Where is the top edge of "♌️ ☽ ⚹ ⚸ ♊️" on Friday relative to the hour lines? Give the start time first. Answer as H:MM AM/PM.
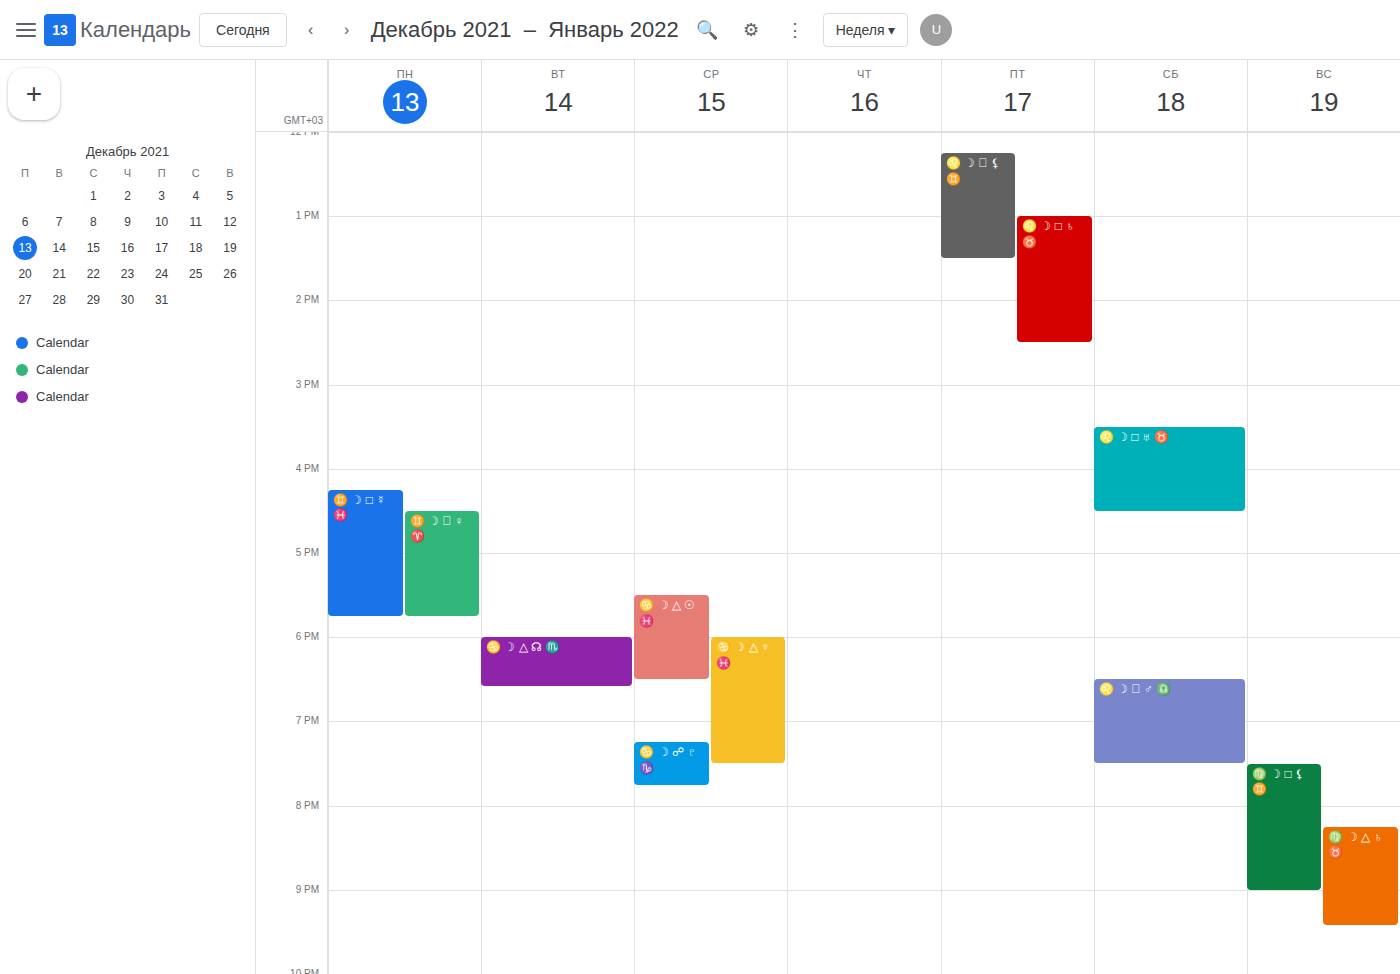
12:15 PM -- neither: a quarter of the way from the 12 PM line to the 1 PM line.